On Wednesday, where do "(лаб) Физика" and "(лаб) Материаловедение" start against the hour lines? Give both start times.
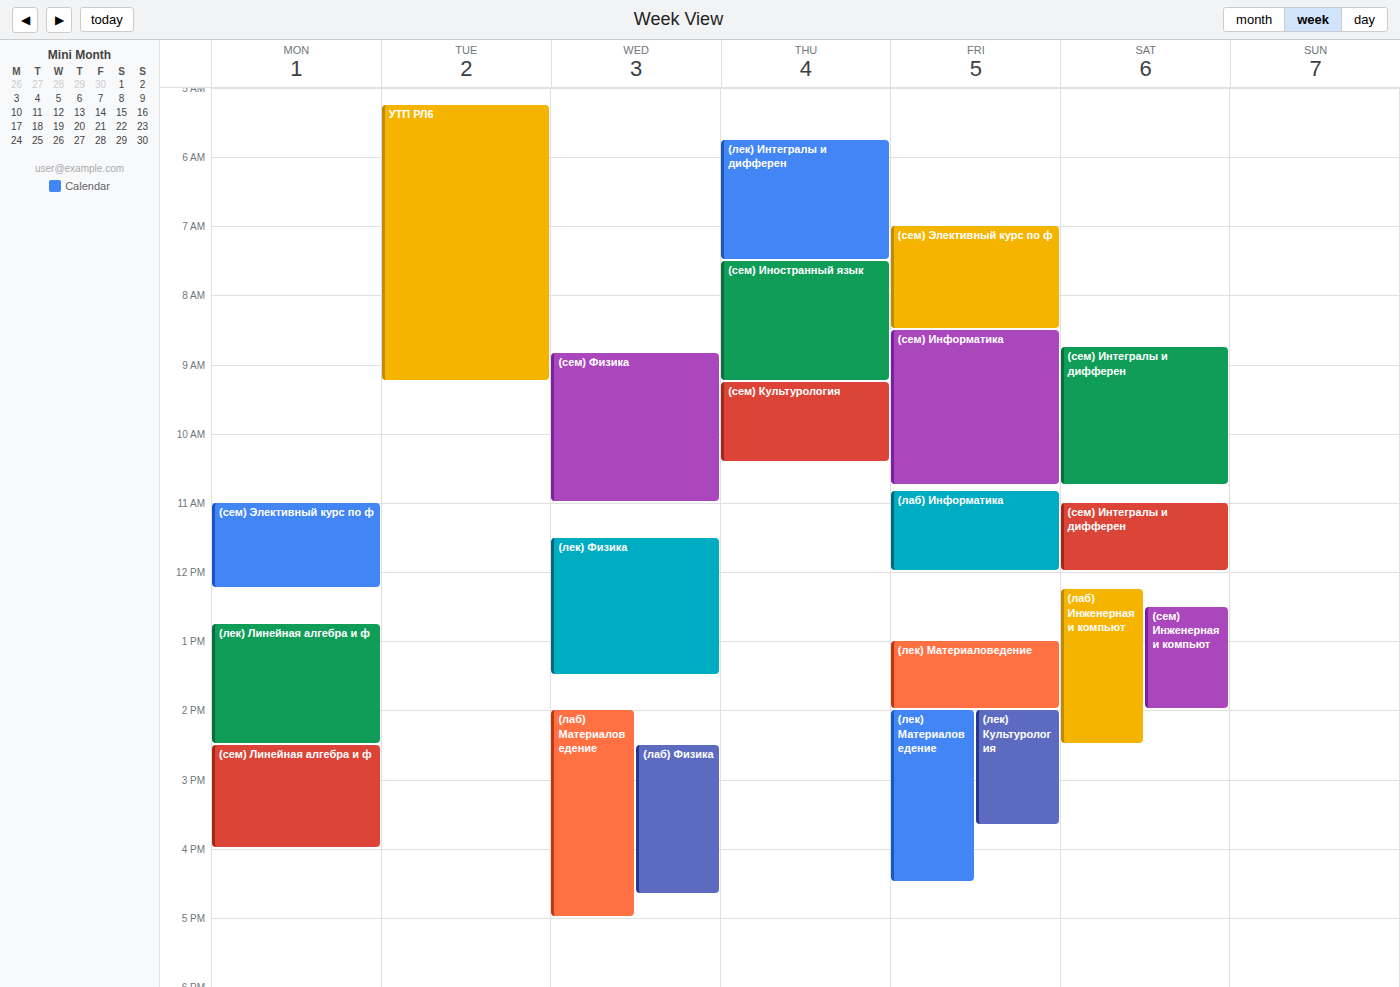
"(лаб) Физика": 14:30, halfway between the 14:00 and 15:00 lines. "(лаб) Материаловедение": 14:00, exactly on the 14:00 line.